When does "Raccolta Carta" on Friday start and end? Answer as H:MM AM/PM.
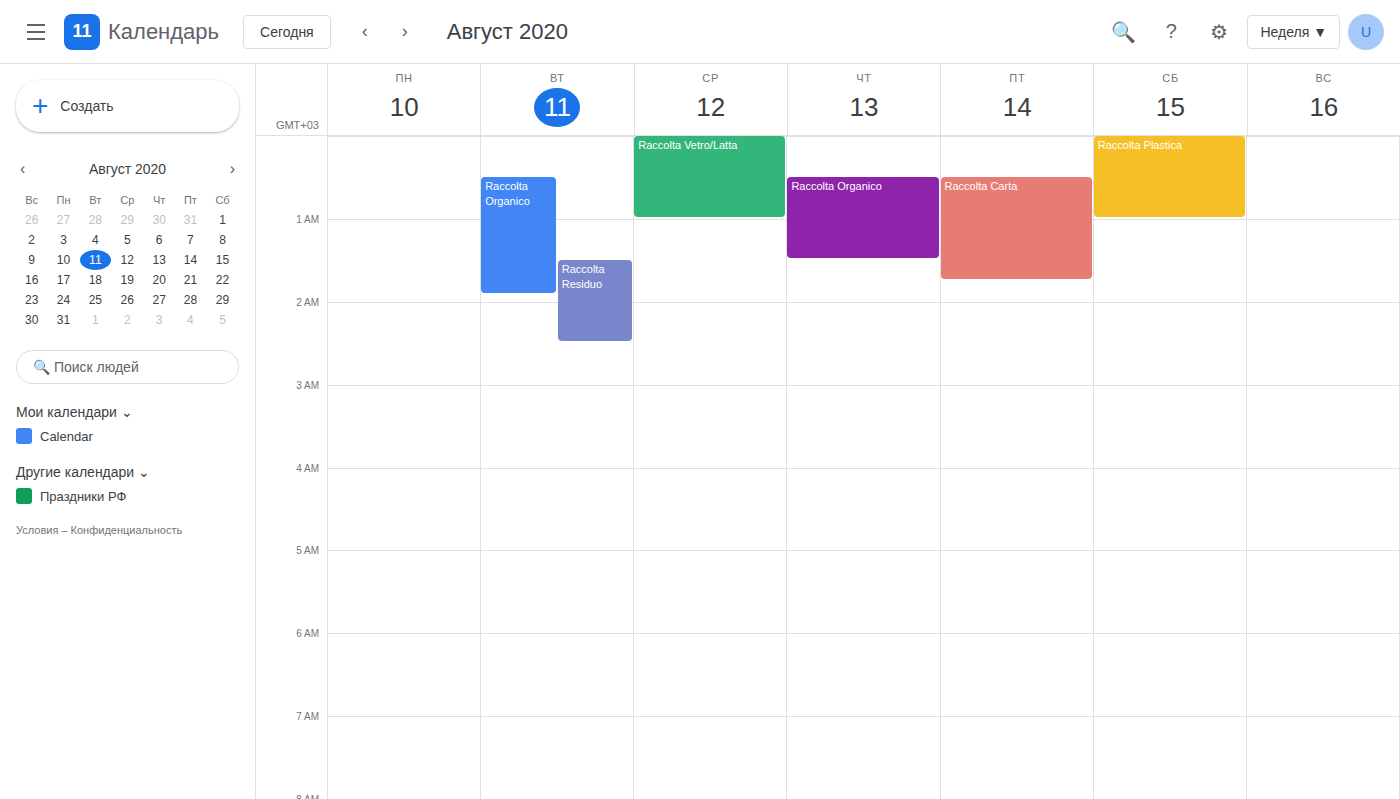
12:30 AM to 1:45 AM